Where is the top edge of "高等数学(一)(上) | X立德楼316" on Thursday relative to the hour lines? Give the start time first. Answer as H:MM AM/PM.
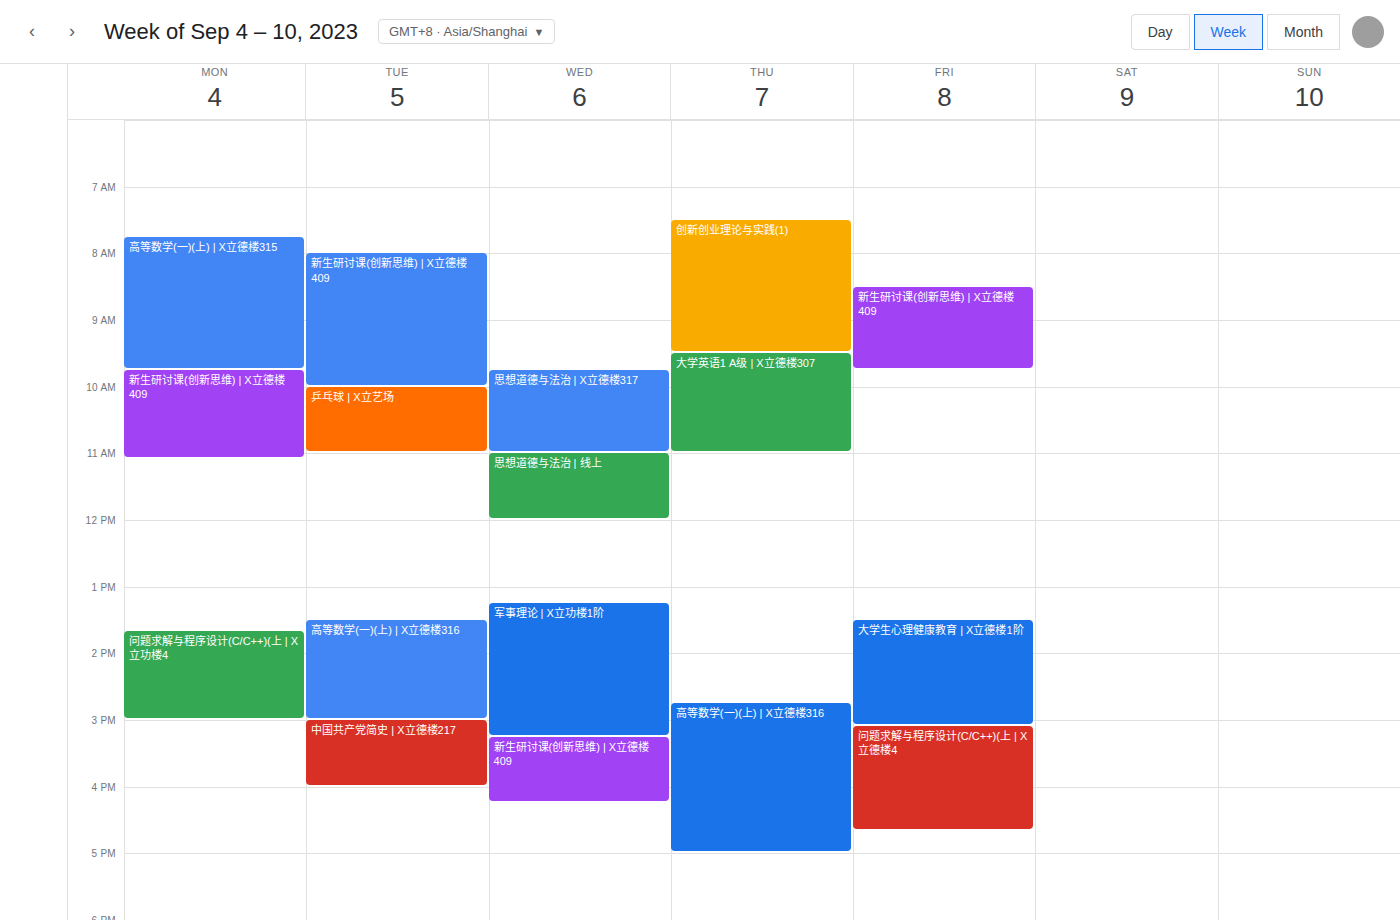
2:45 PM -- neither: three quarters of the way from the 2 PM line to the 3 PM line.